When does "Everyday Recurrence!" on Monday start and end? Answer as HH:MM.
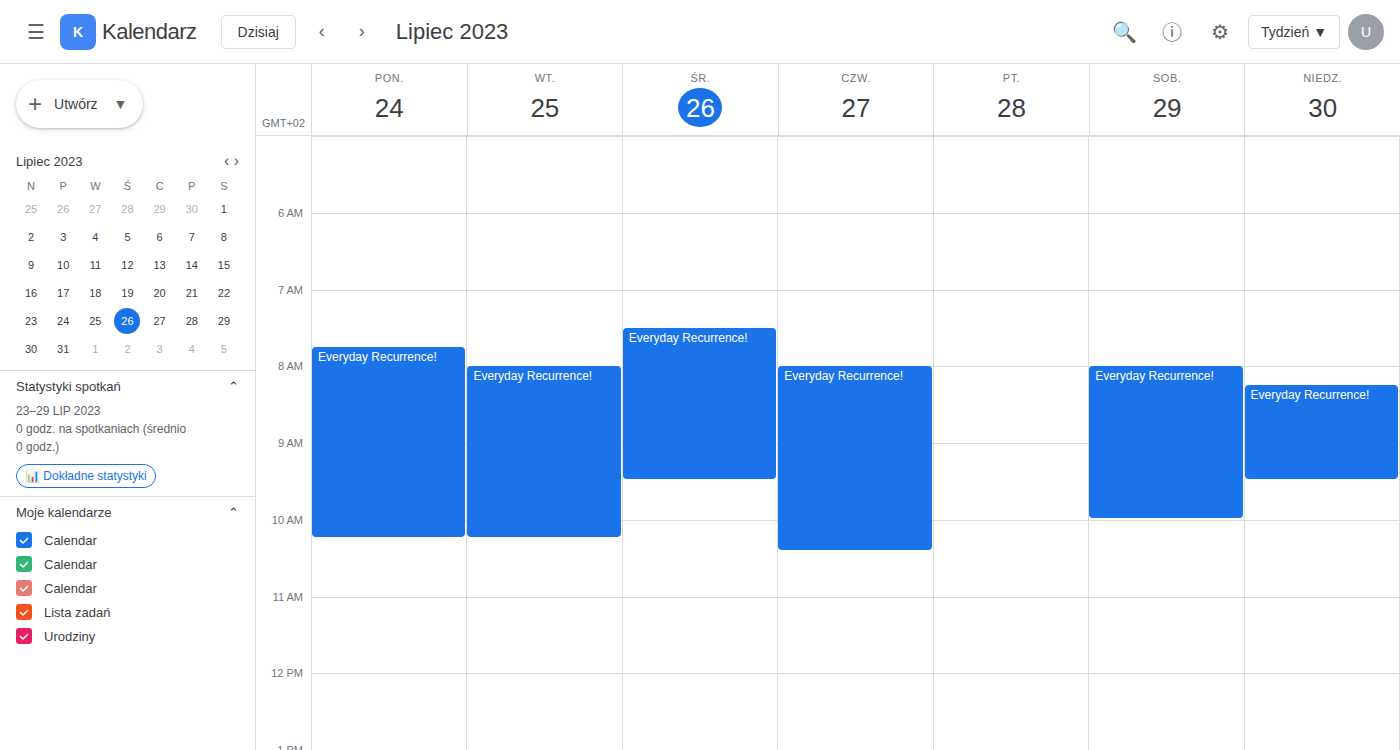
07:45 to 10:15